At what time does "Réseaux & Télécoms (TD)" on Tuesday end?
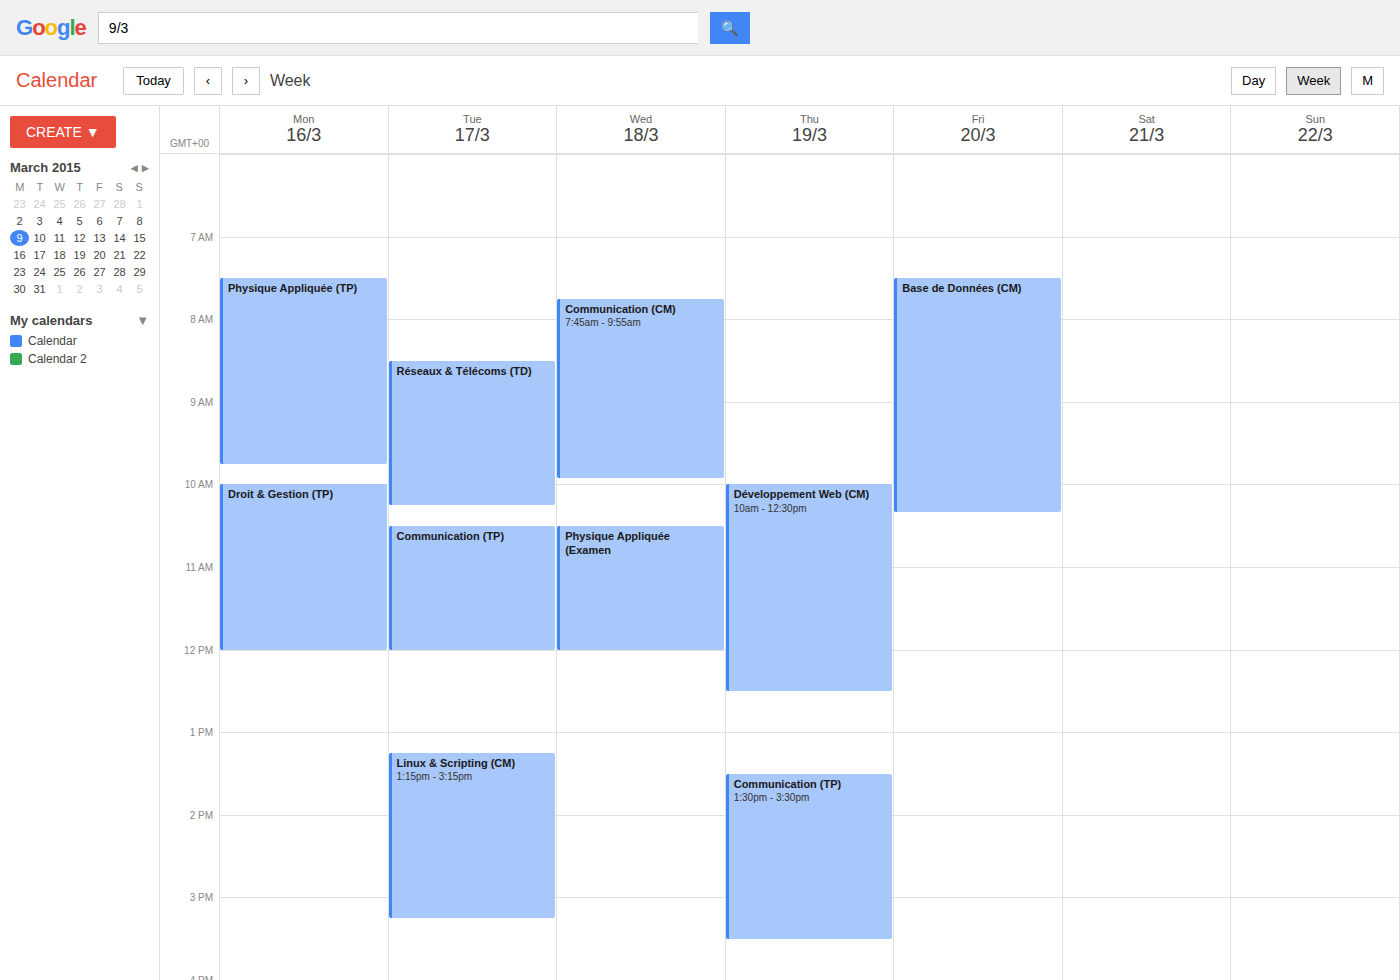
10:15